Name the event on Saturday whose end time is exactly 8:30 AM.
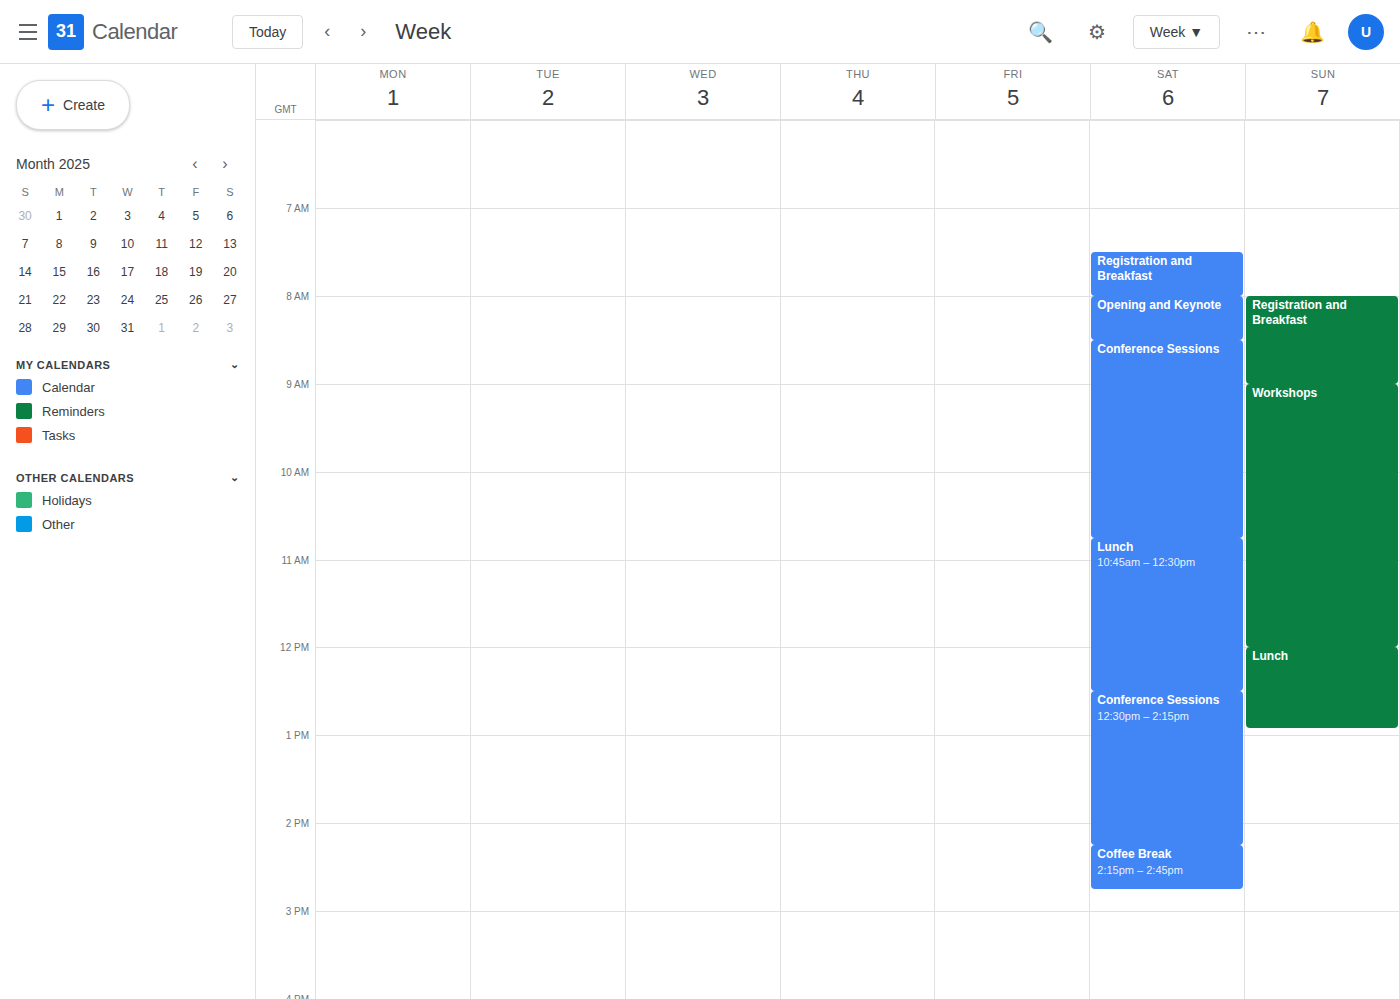
"Opening and Keynote"